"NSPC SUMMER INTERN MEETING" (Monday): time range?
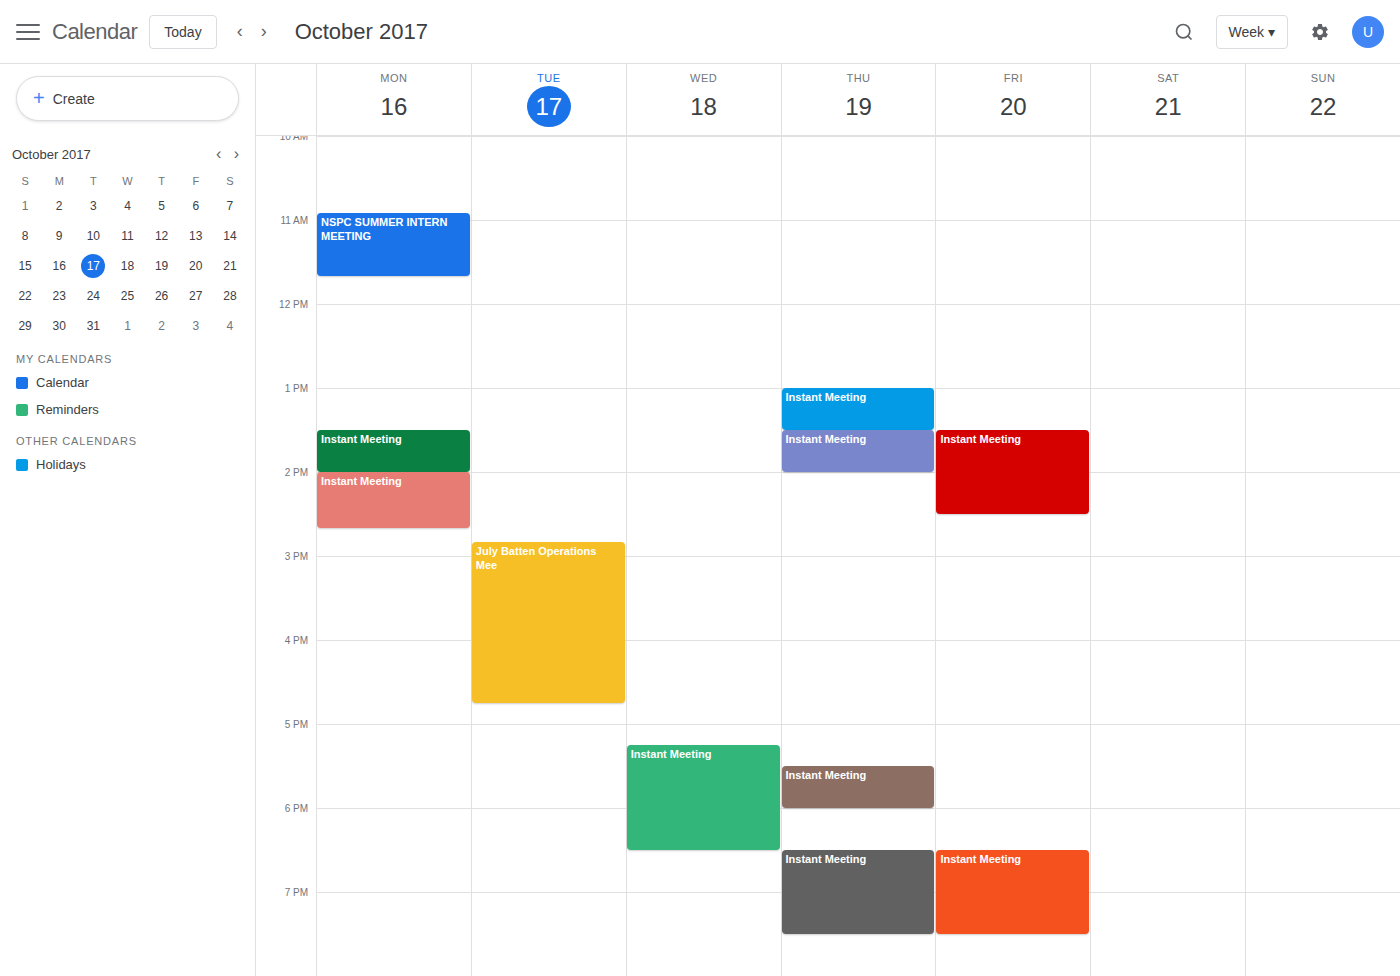
10:55 AM to 11:40 AM